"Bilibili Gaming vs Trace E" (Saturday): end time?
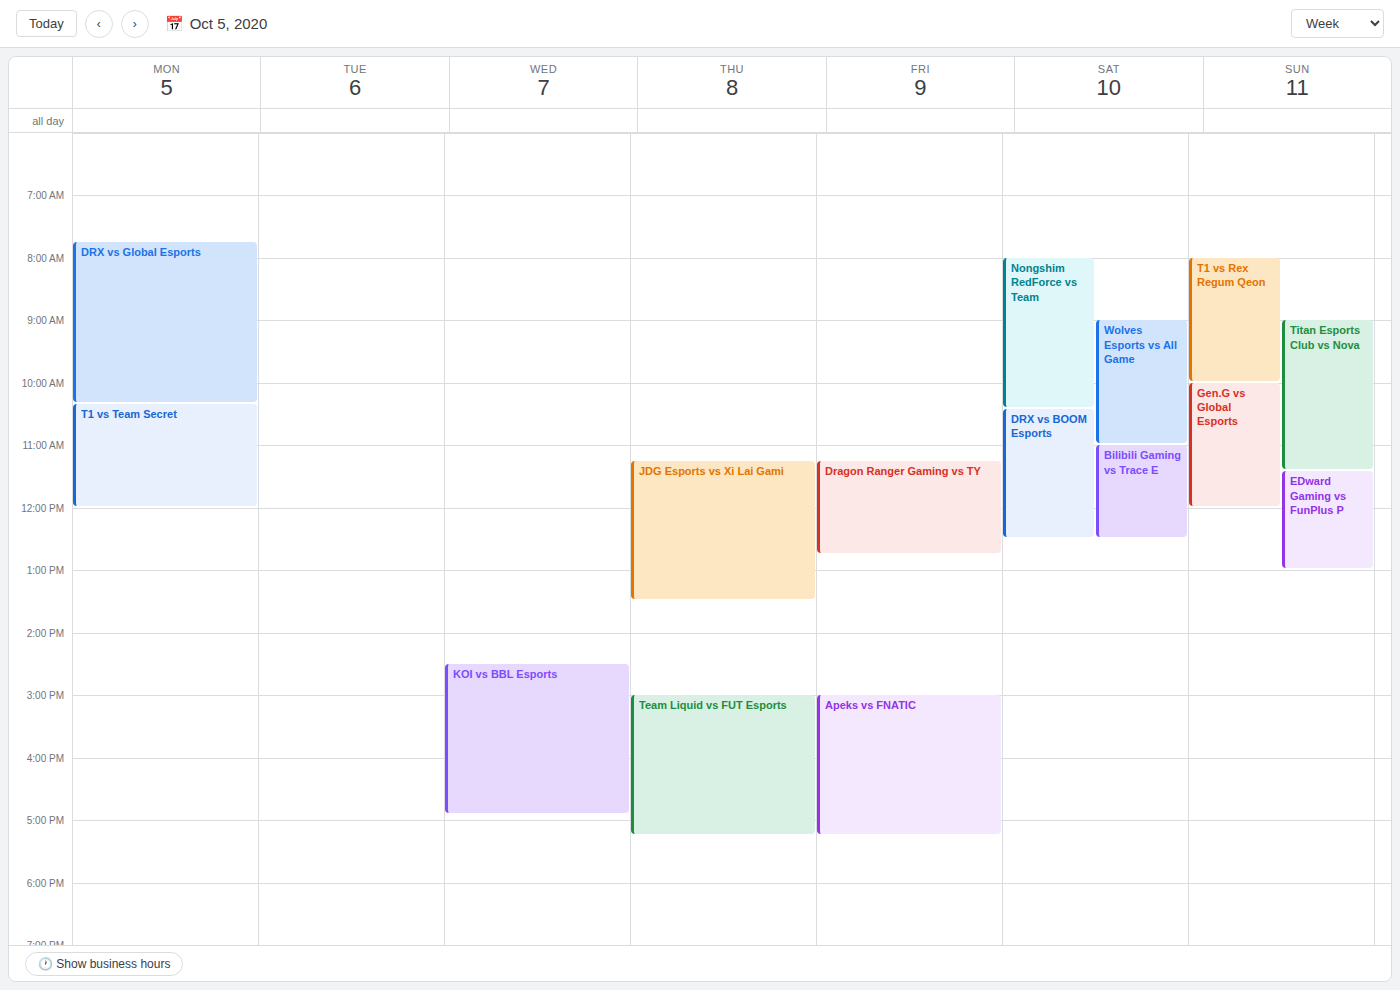
12:30 PM